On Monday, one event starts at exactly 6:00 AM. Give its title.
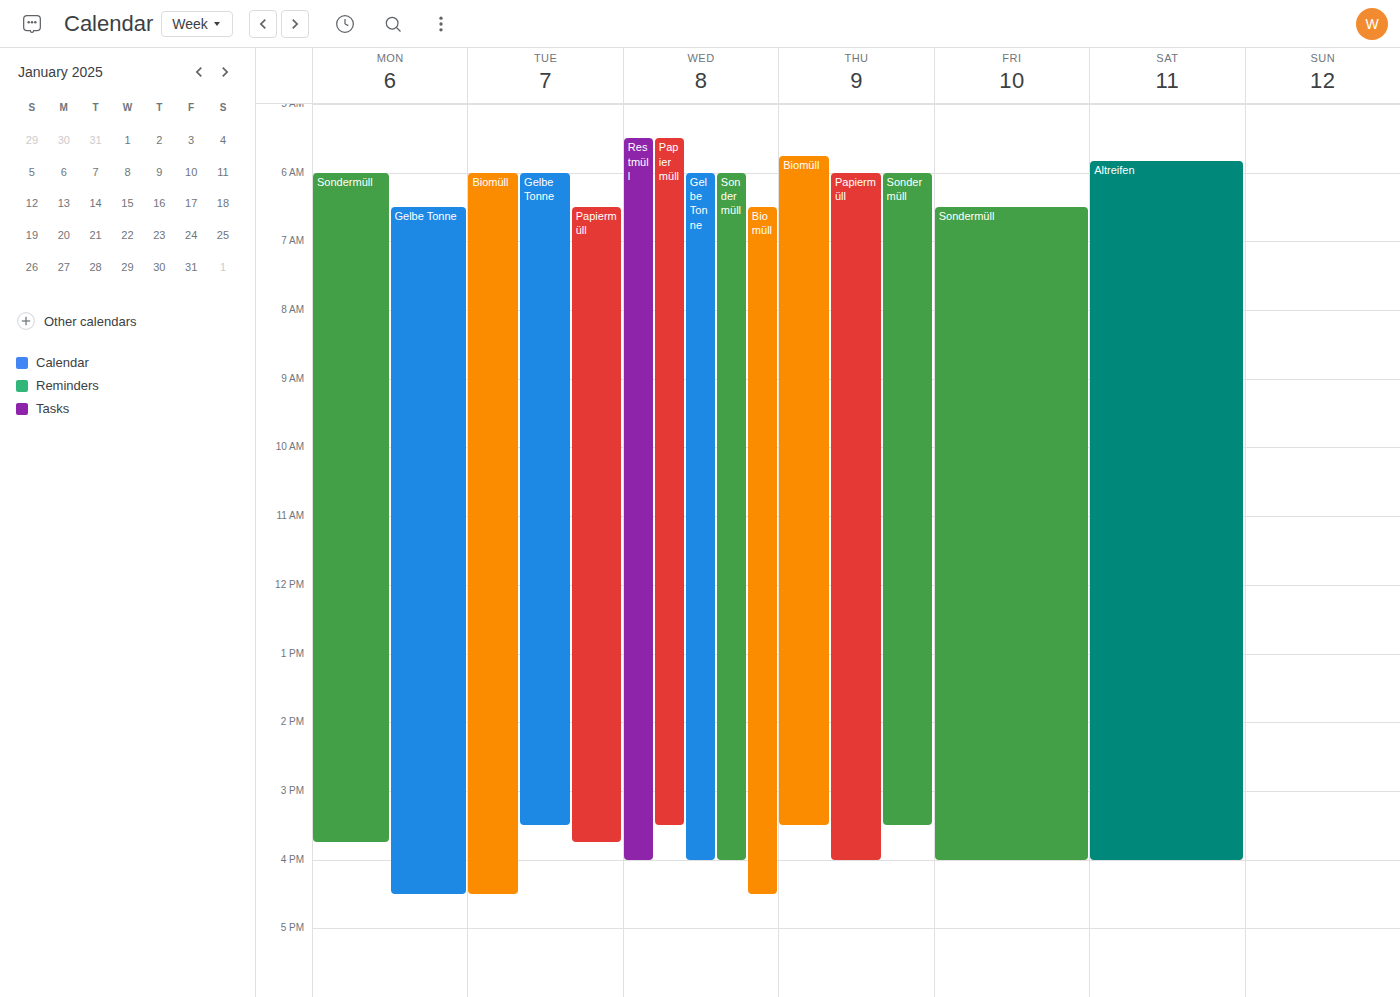
"Sondermüll"